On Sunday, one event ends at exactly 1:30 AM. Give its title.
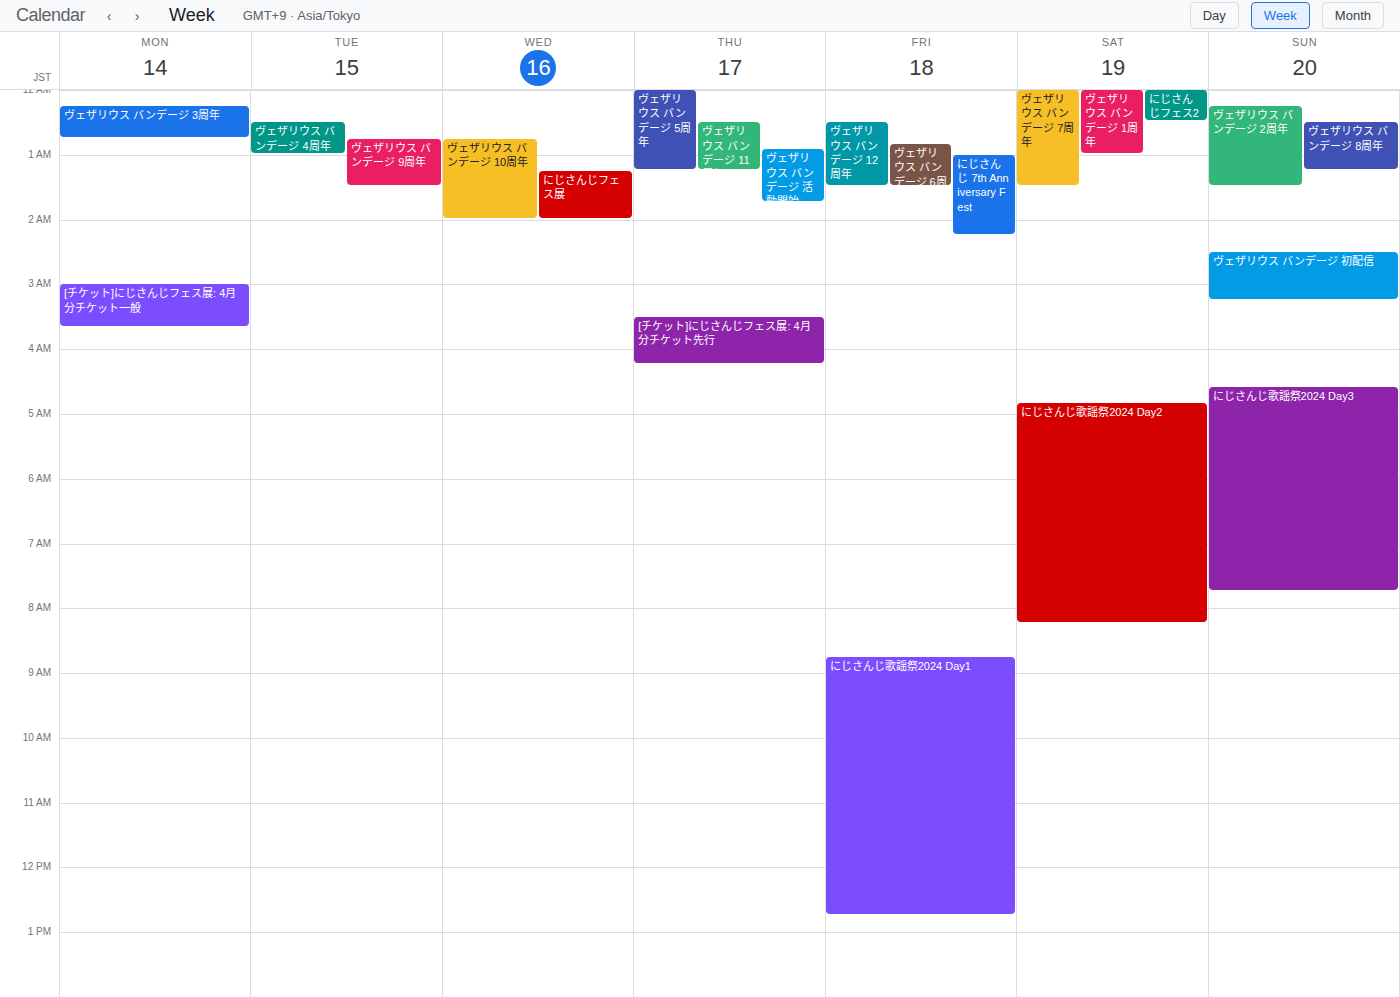
"ヴェザリウス バンデージ 2周年"